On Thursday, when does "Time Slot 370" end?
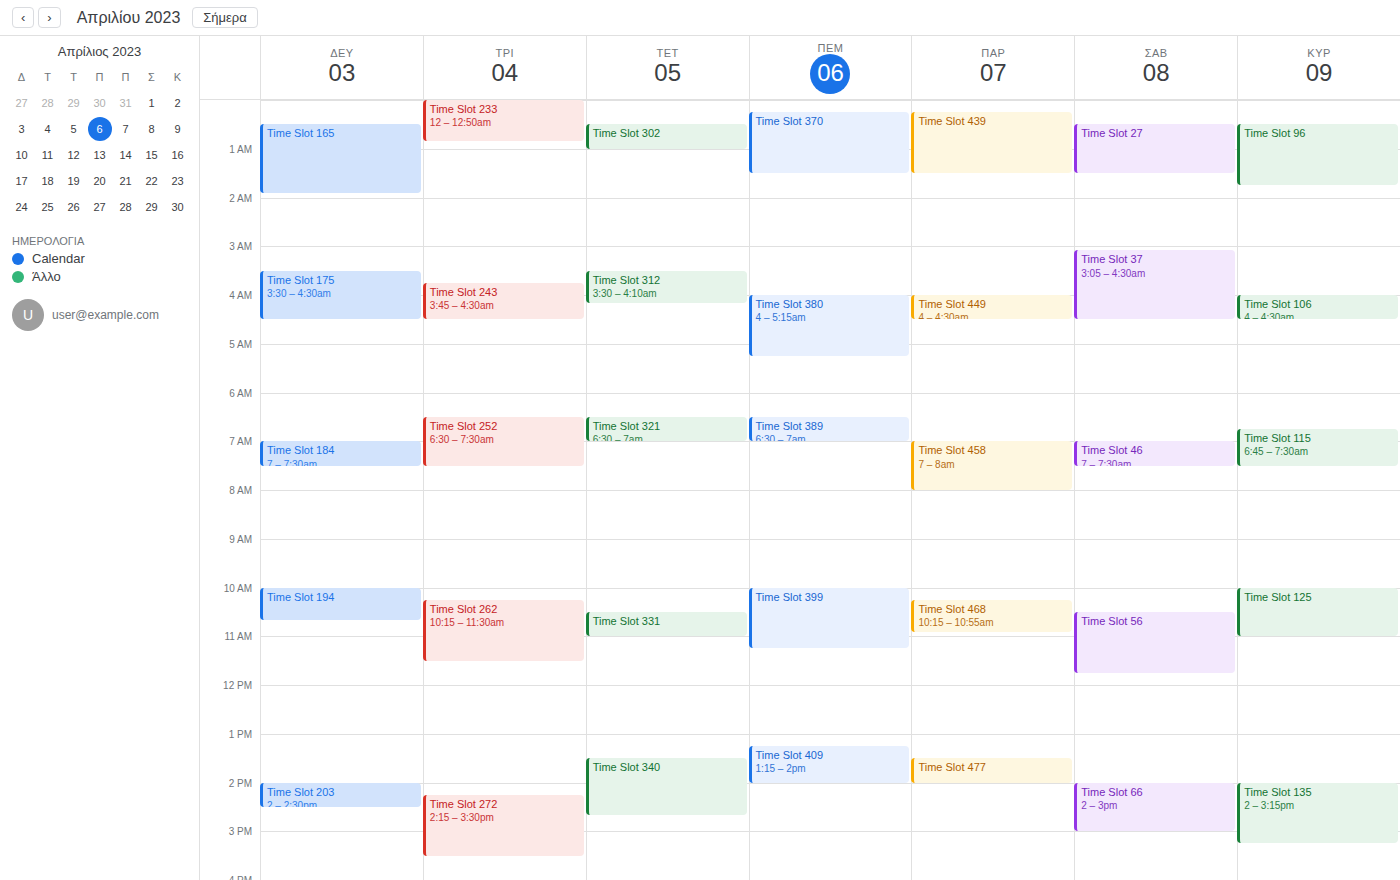
1:30 AM